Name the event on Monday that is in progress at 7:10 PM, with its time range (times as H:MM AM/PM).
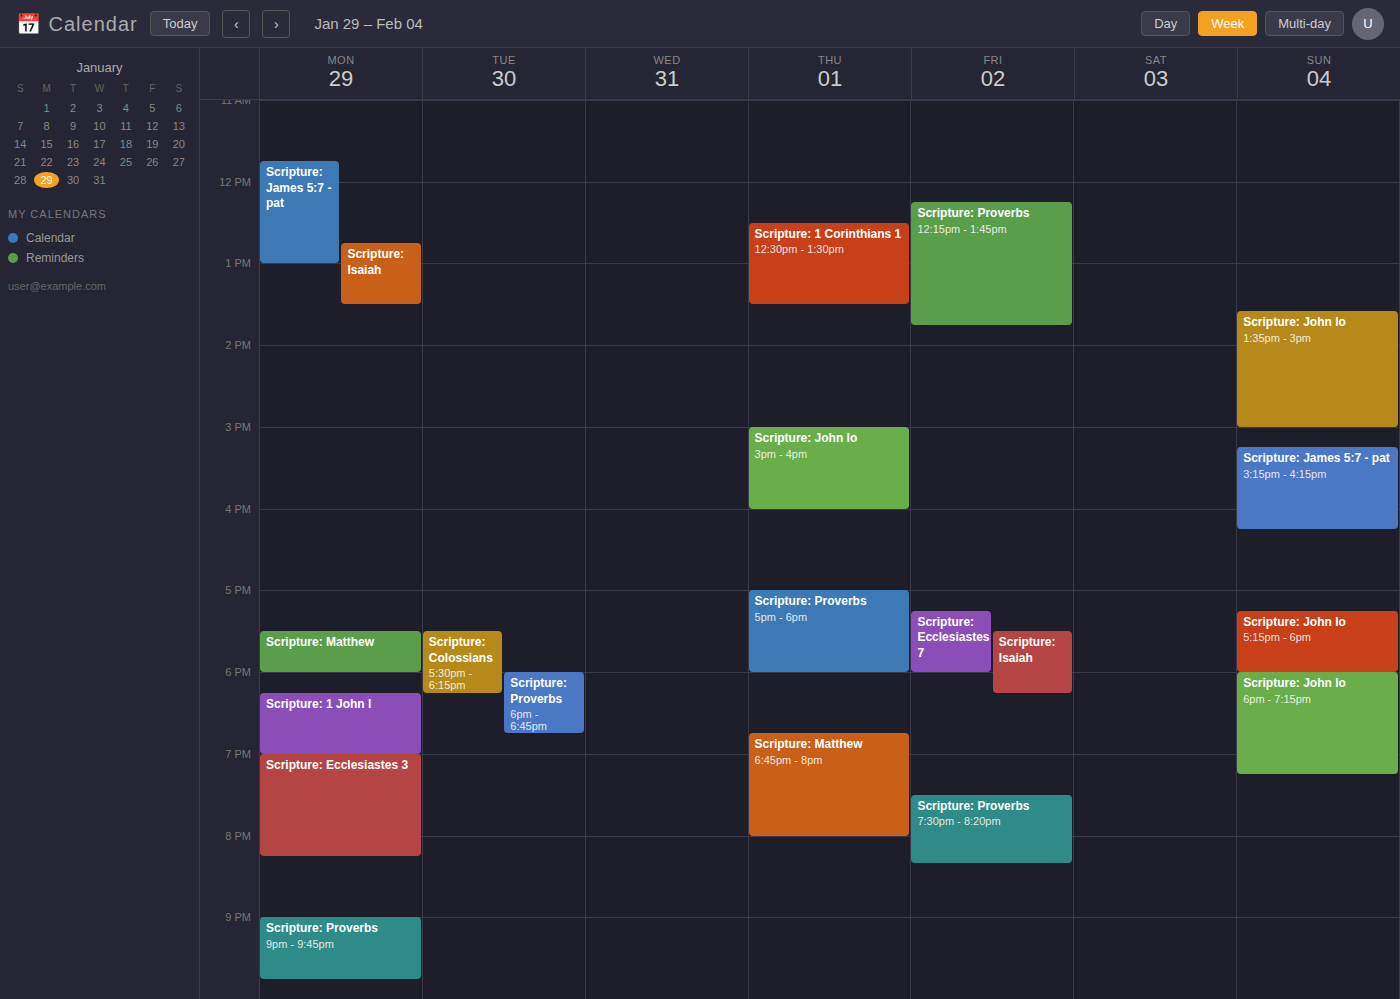
"Scripture: Ecclesiastes 3", 7:00 PM to 8:15 PM